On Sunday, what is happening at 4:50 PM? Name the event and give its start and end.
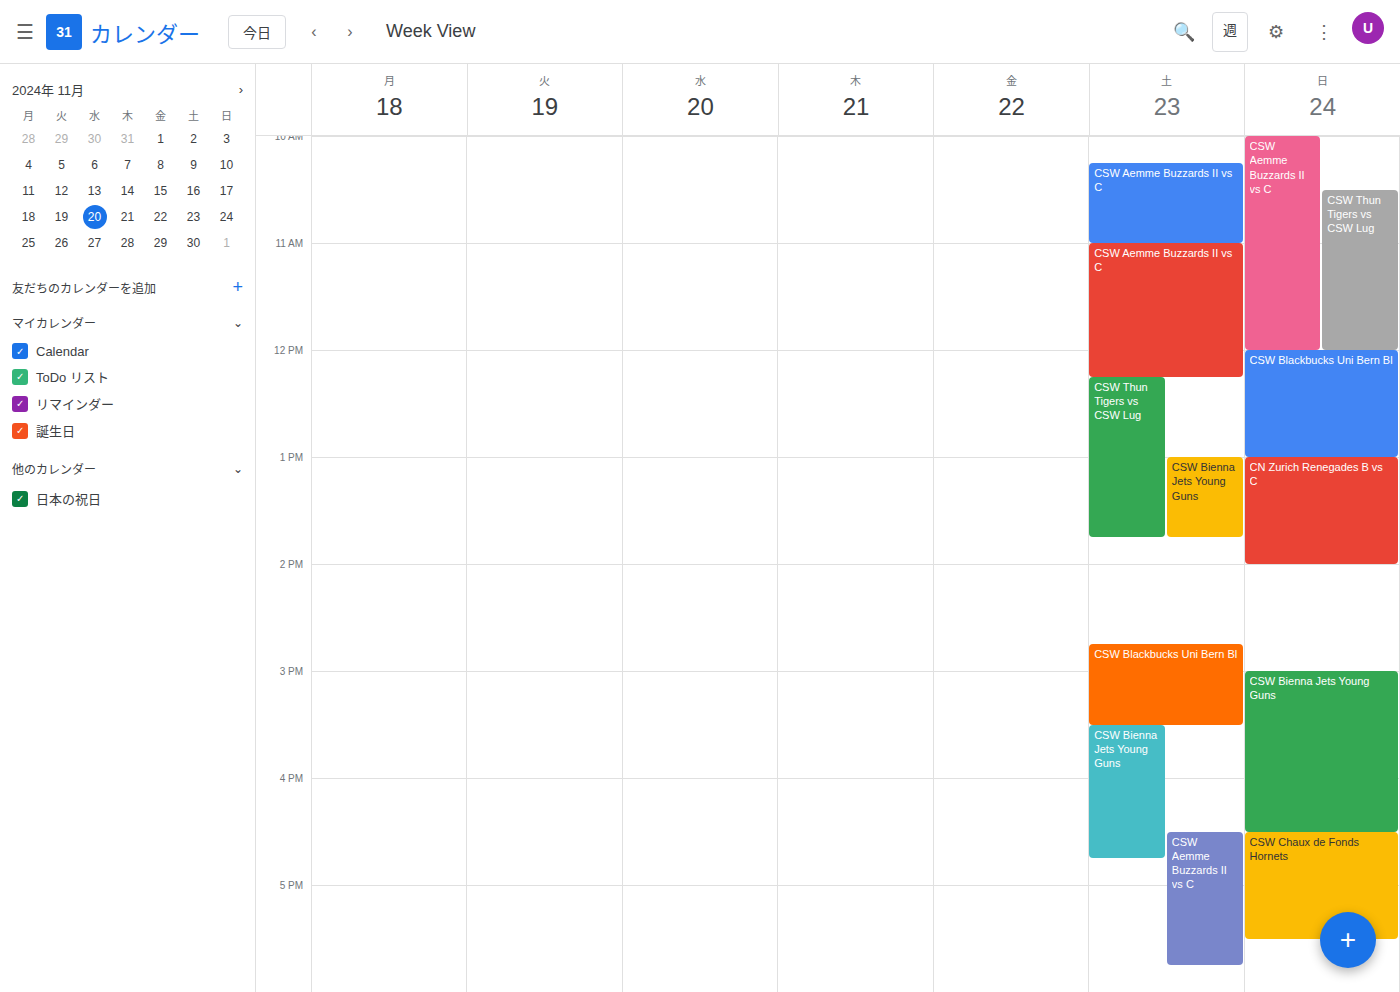
"CSW Chaux de Fonds Hornets", 4:30 PM to 5:30 PM